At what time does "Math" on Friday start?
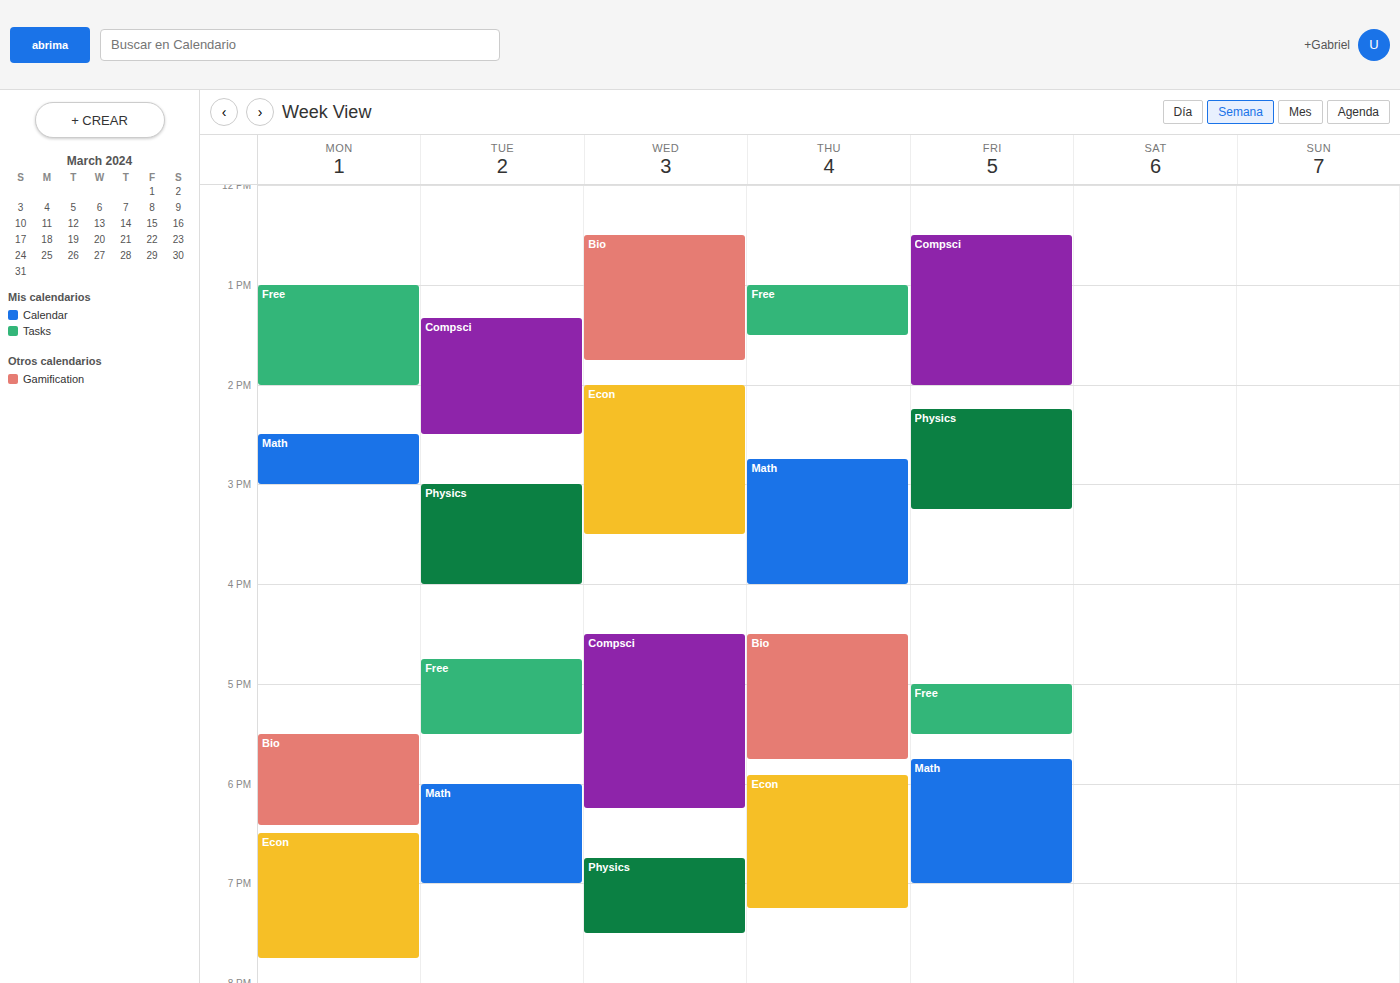
17:45